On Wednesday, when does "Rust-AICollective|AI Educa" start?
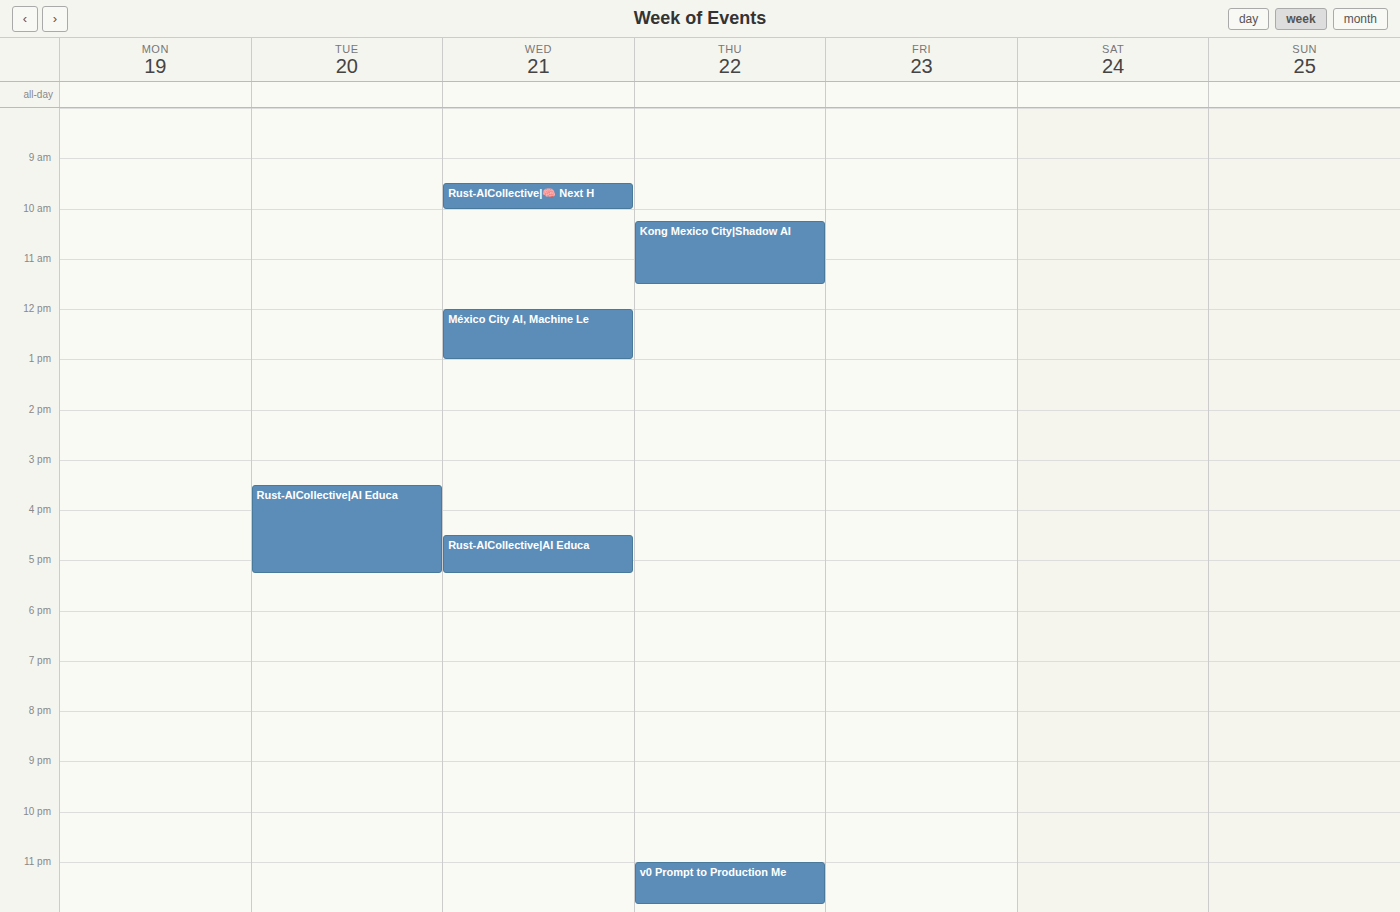
4:30 PM